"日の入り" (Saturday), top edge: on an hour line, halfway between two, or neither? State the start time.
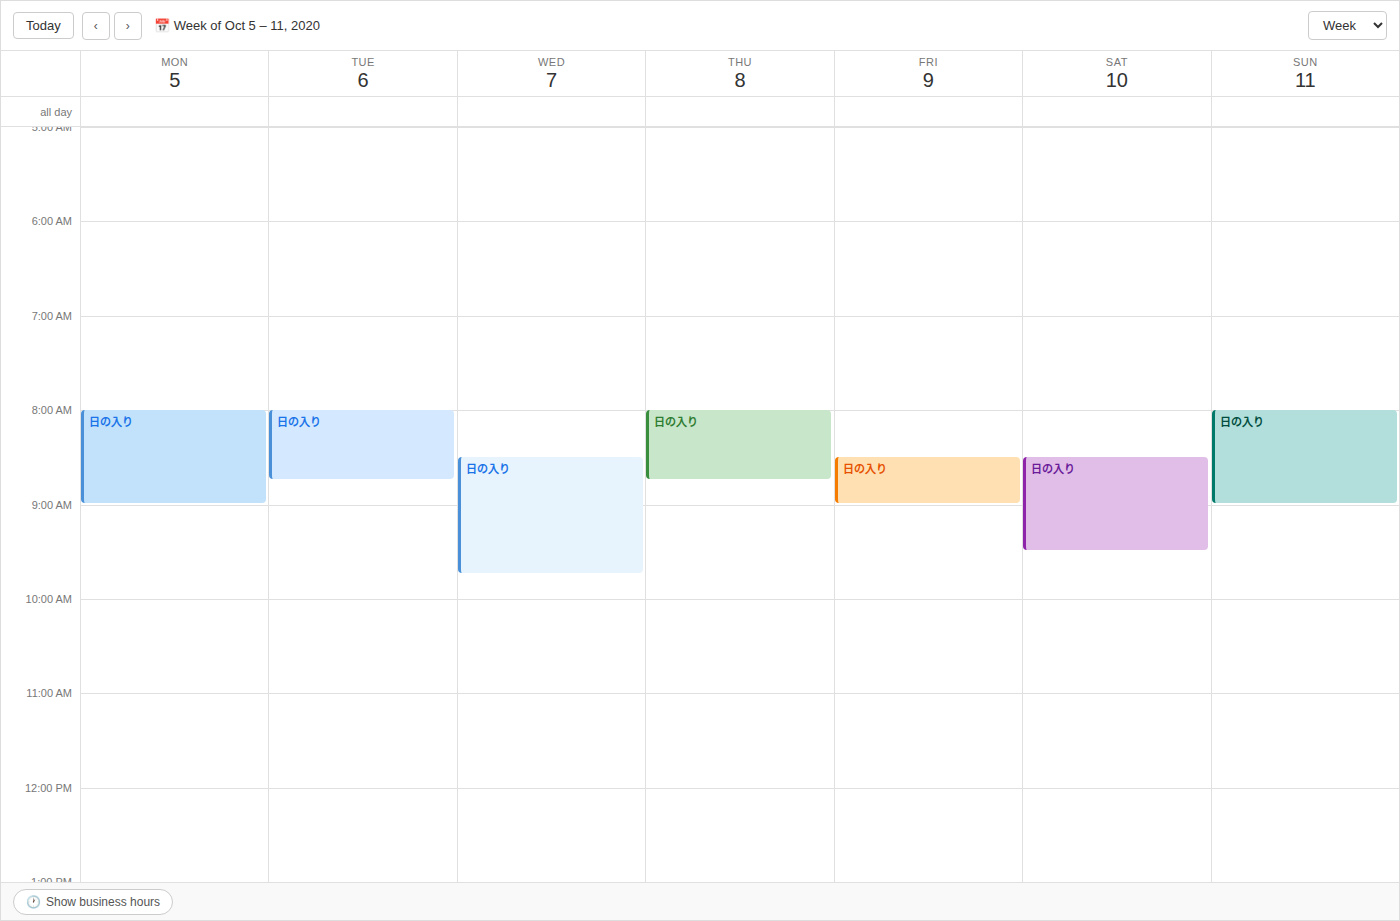
8:30 AM -- halfway between the 8 AM and 9 AM lines.